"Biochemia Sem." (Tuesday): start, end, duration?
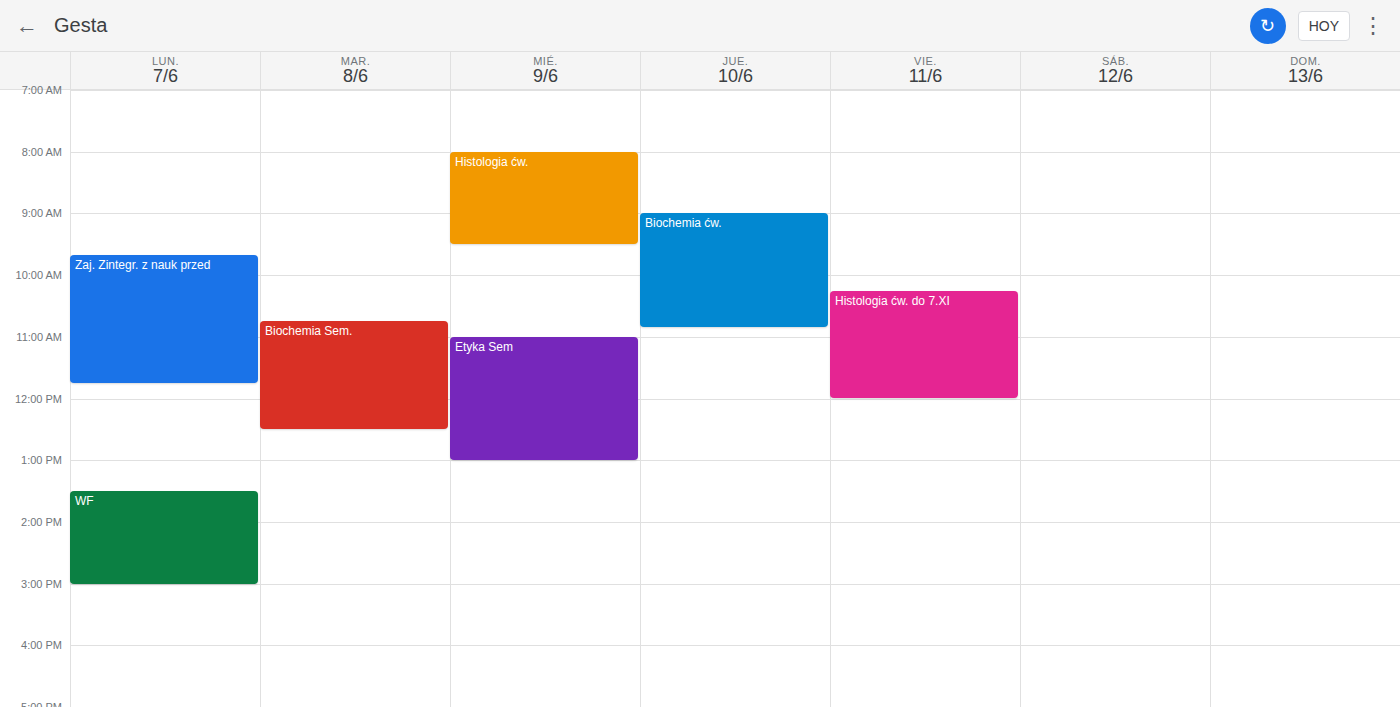
10:45 to 12:30, 1 hour 45 minutes